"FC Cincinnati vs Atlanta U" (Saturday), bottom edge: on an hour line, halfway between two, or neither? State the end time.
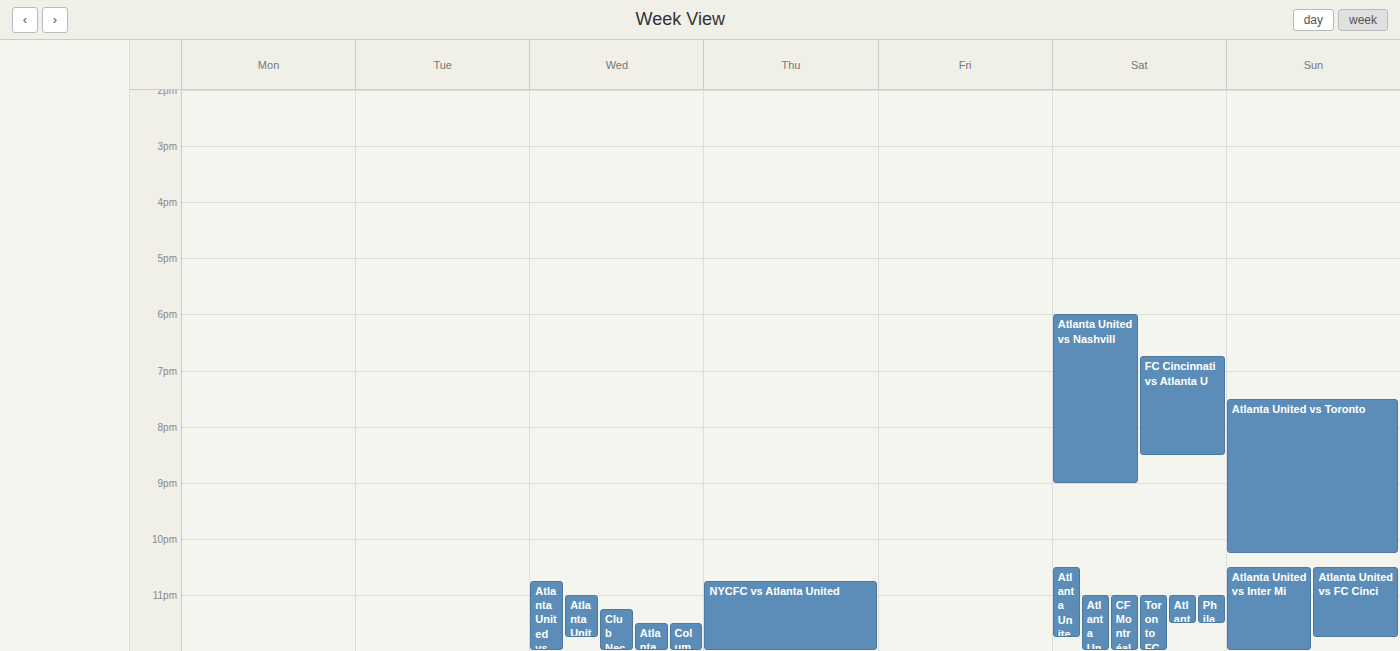
8:30 PM -- halfway between the 8 PM and 9 PM lines.